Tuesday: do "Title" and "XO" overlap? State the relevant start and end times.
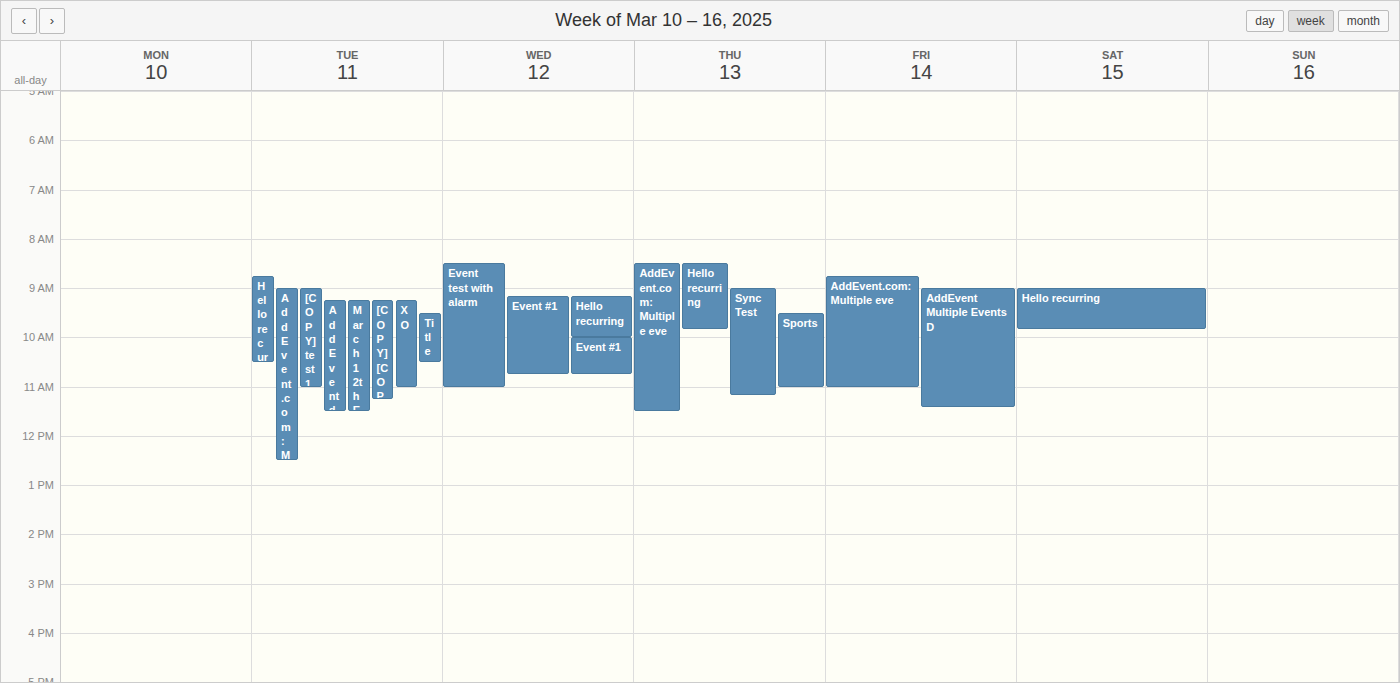
"Title" runs 9:30 AM to 10:30 AM, inside "XO" -- they overlap.